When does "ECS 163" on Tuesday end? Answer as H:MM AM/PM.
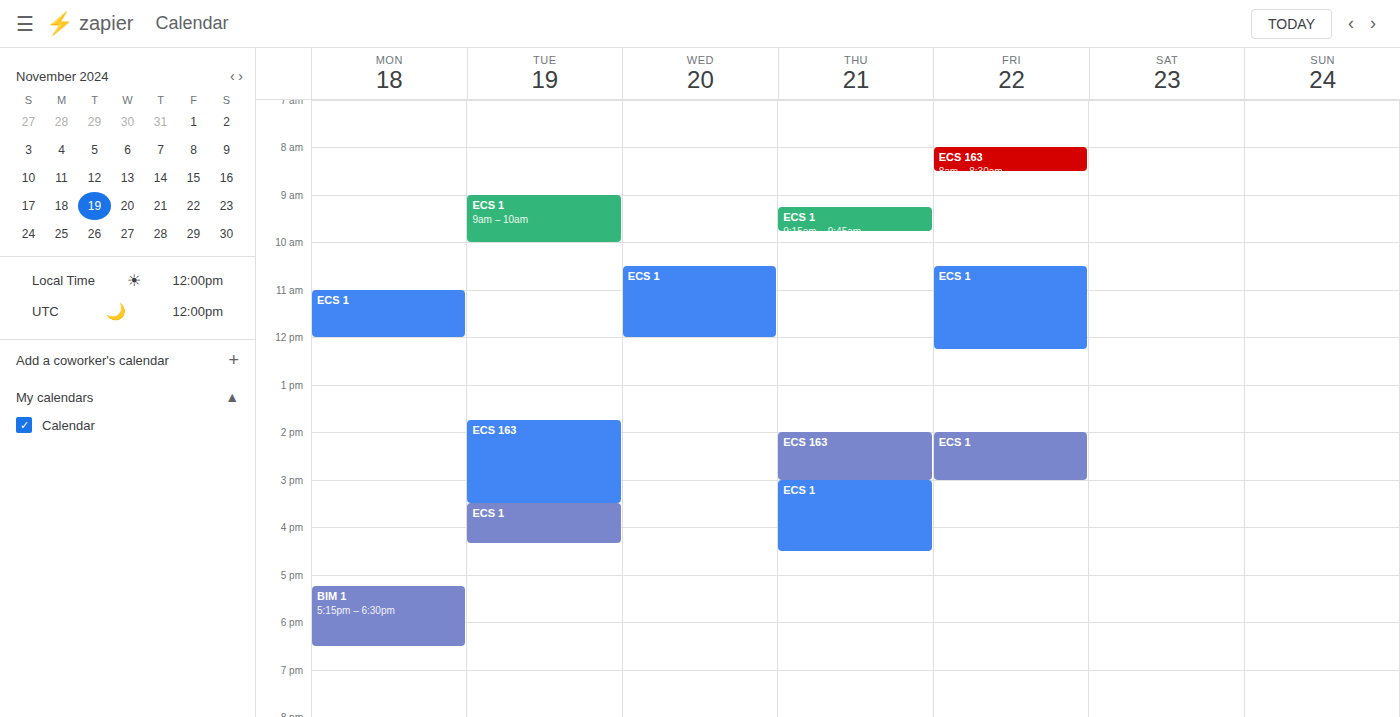
3:30 PM